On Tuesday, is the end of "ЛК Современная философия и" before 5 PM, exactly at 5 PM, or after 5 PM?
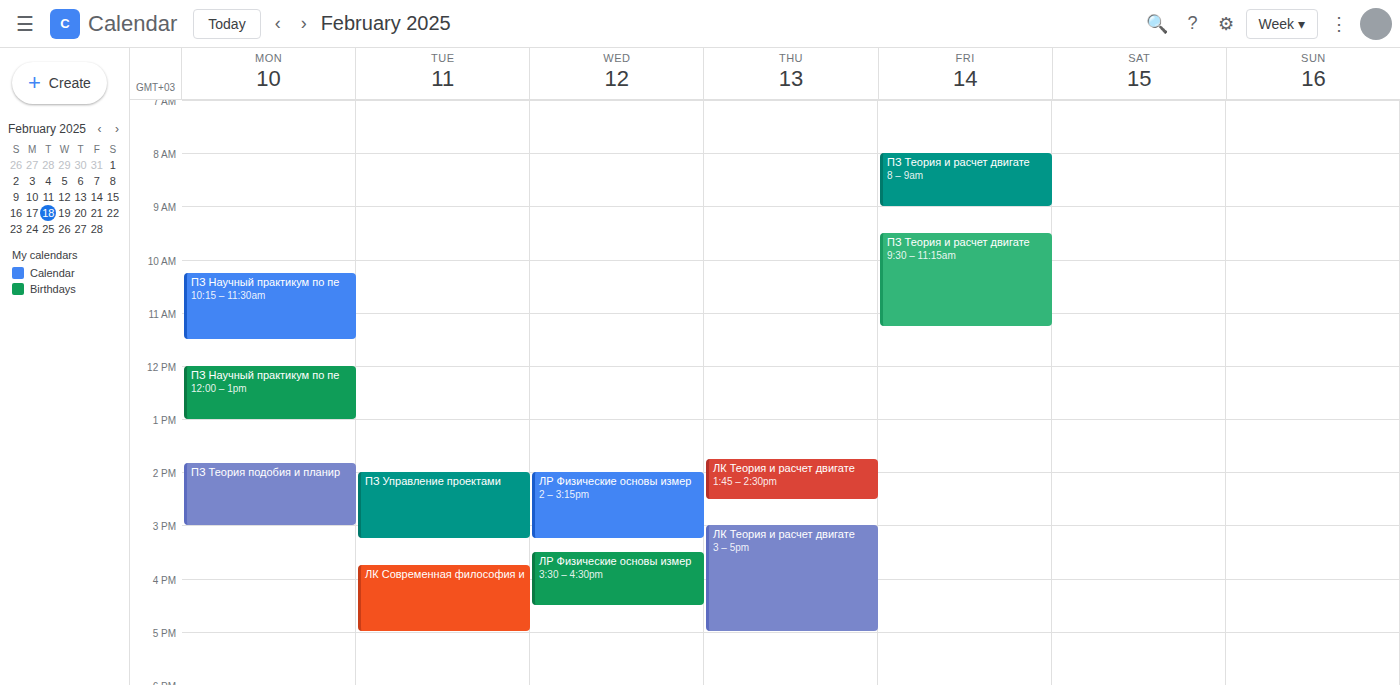
5:00 PM -- exactly at 5 PM, on the 5 PM line.